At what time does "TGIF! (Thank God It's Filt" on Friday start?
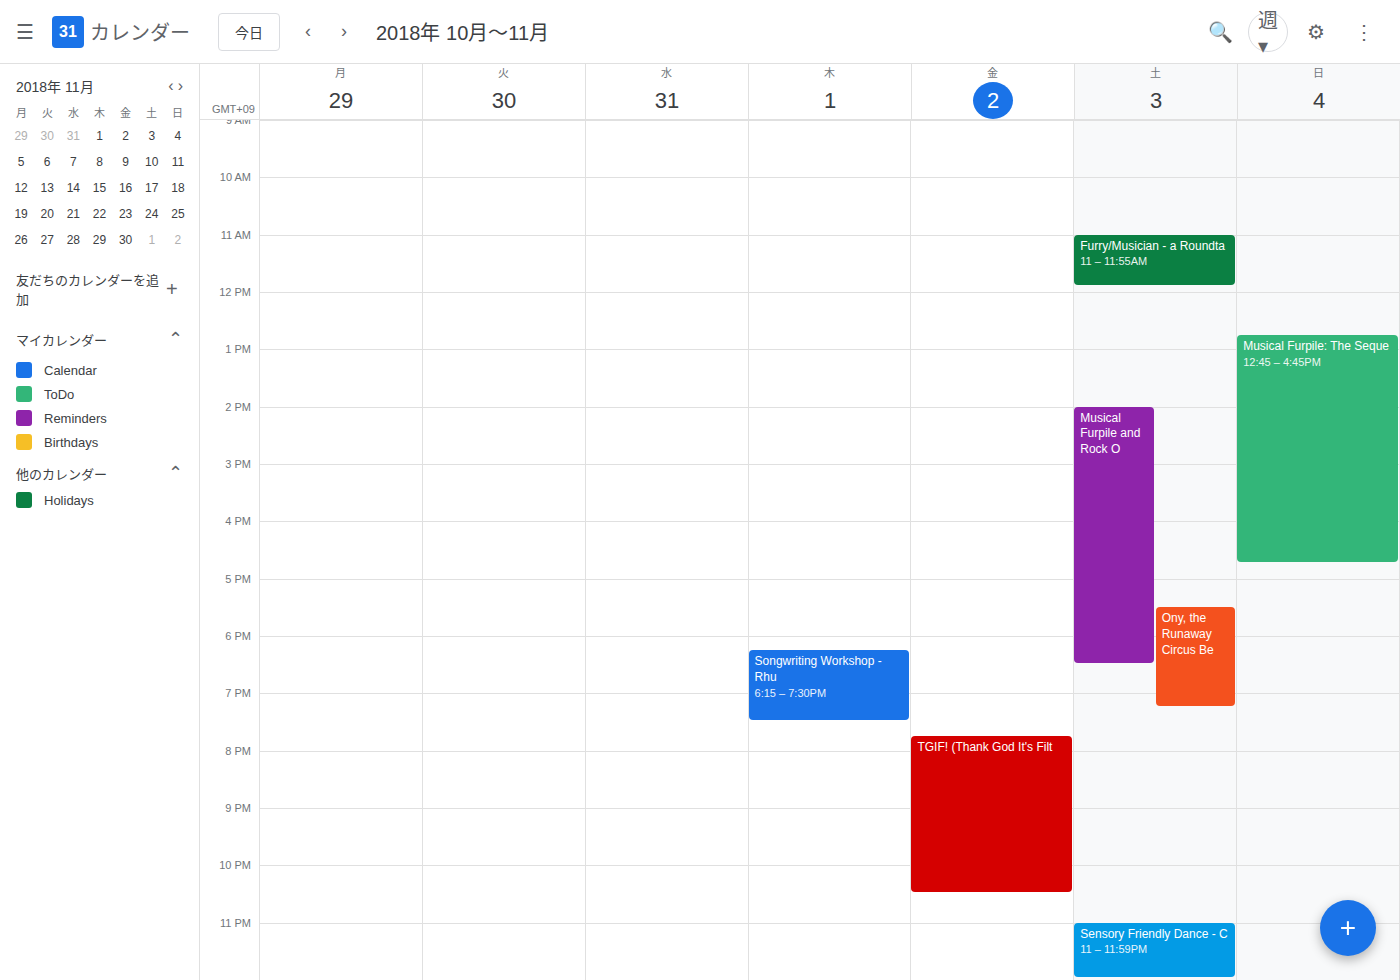
7:45 PM